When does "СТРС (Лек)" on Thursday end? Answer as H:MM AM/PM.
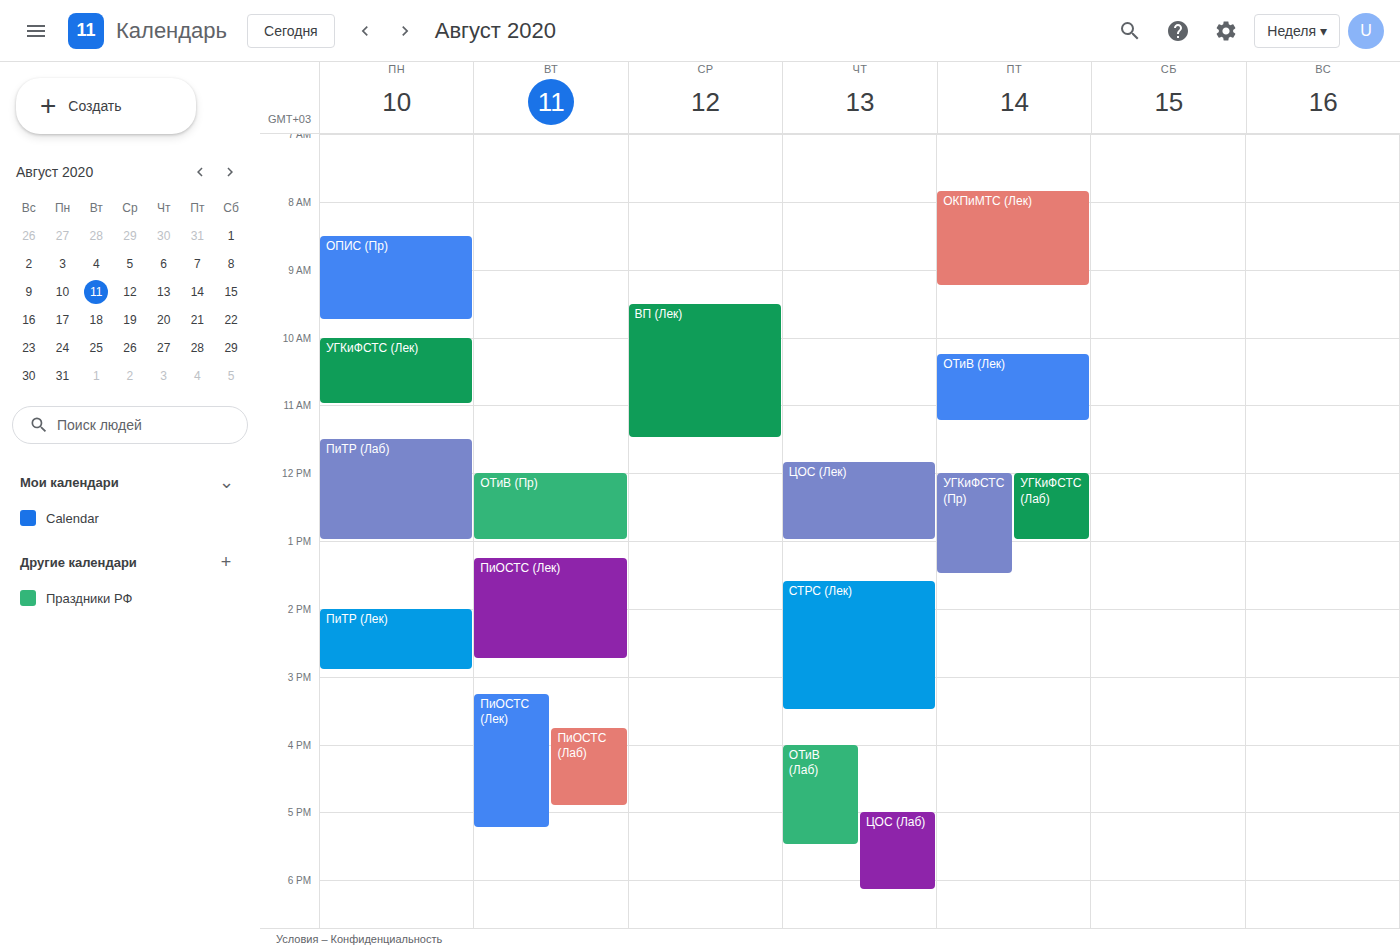
3:30 PM